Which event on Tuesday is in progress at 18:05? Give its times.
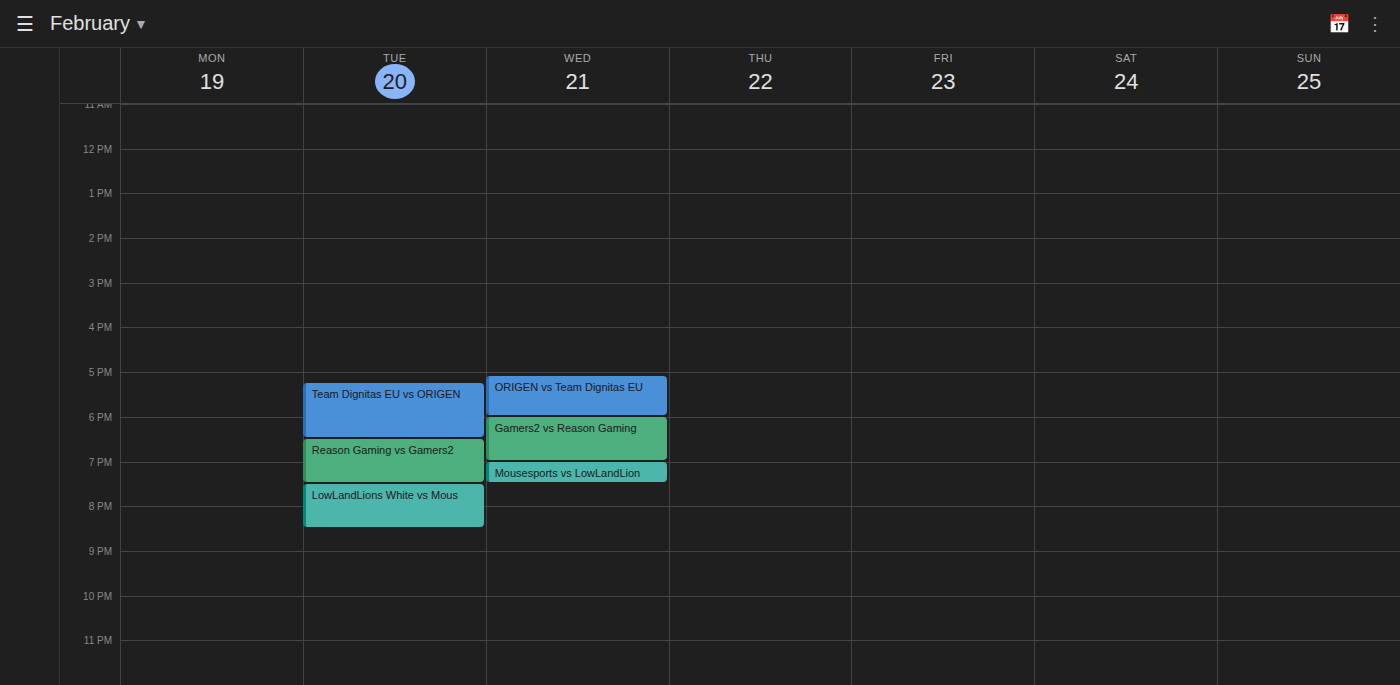
"Team Dignitas EU vs ORIGEN", 17:15 to 18:30